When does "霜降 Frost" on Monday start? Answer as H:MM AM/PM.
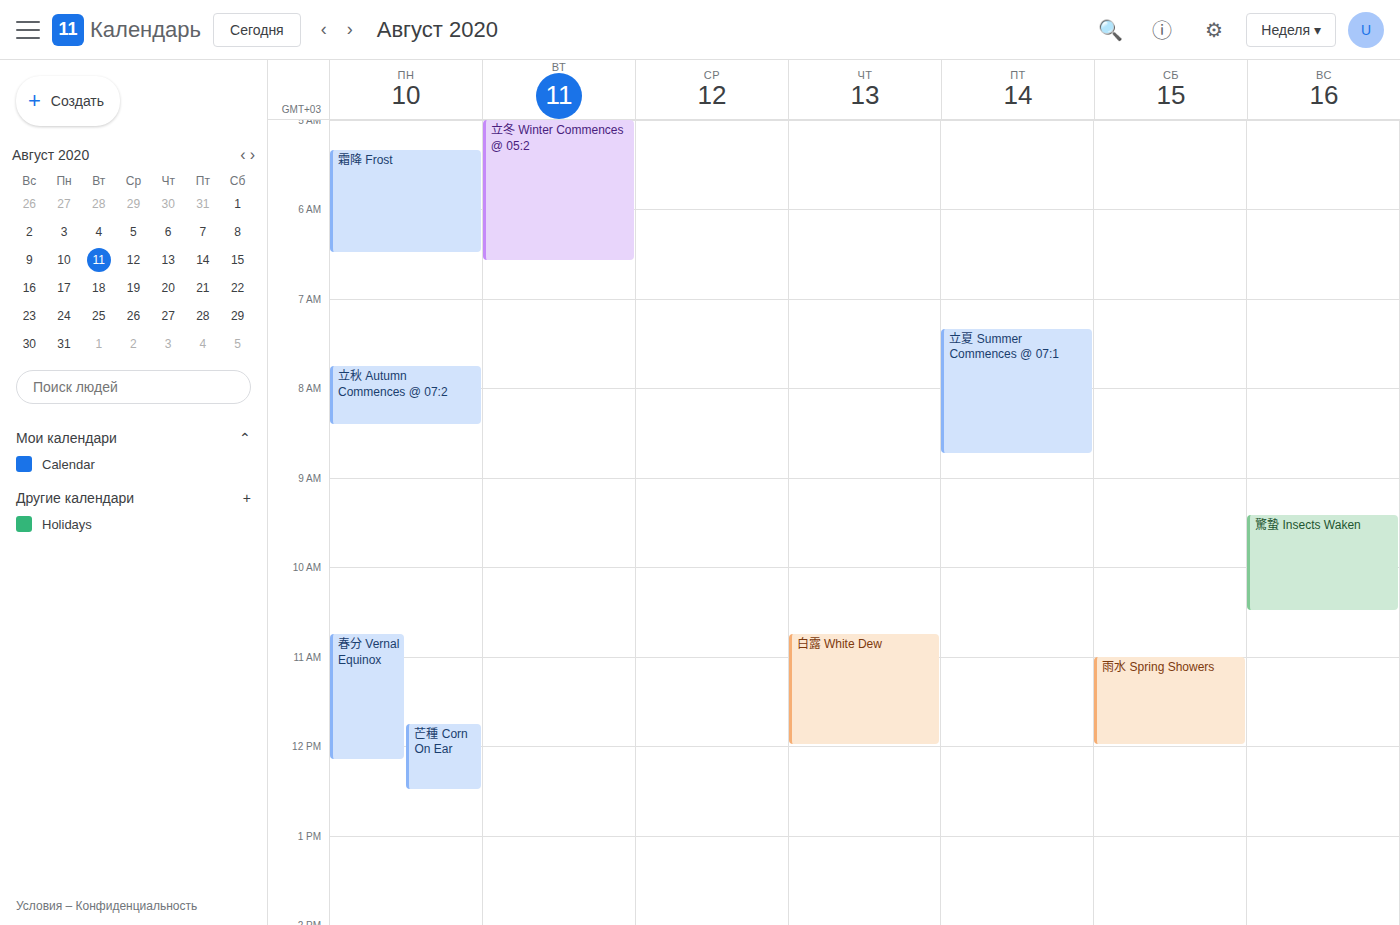
5:20 AM